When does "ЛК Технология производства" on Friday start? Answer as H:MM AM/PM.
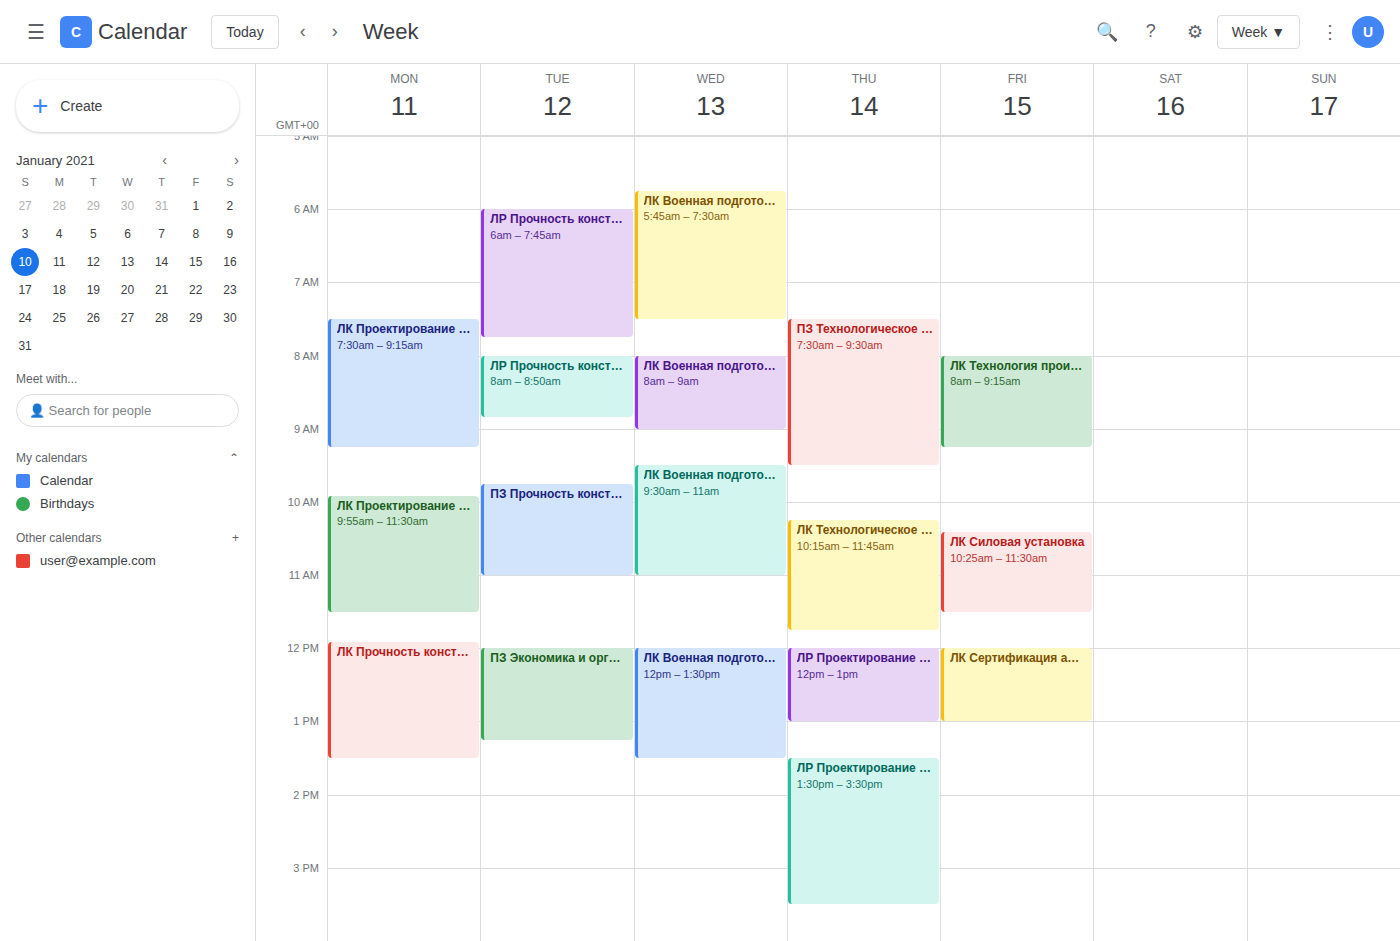
8:00 AM